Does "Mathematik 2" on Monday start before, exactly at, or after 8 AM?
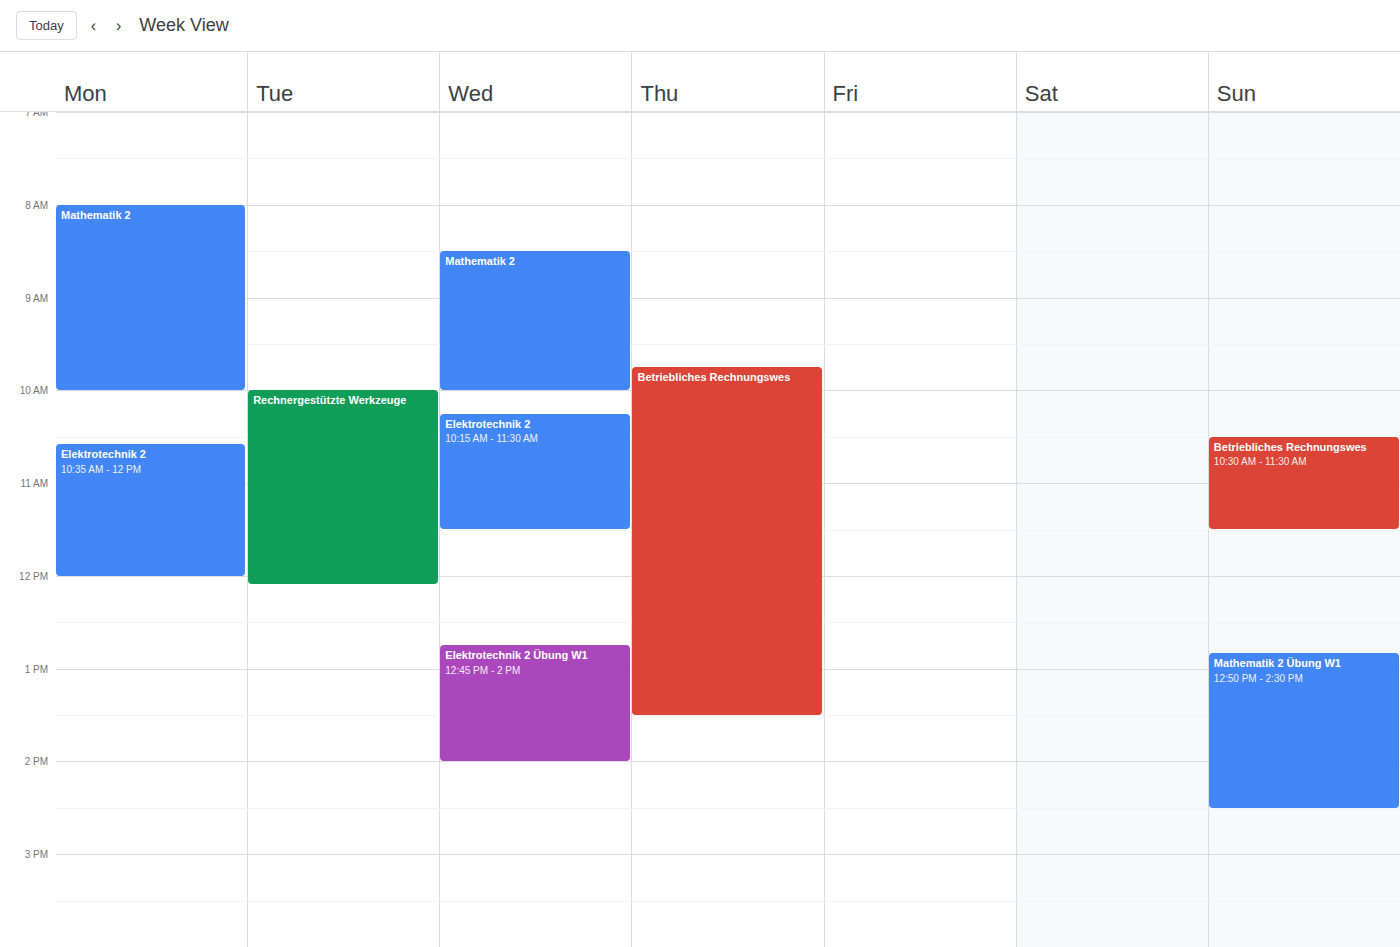
8:00 AM -- exactly at 8 AM, on the 8 AM line.